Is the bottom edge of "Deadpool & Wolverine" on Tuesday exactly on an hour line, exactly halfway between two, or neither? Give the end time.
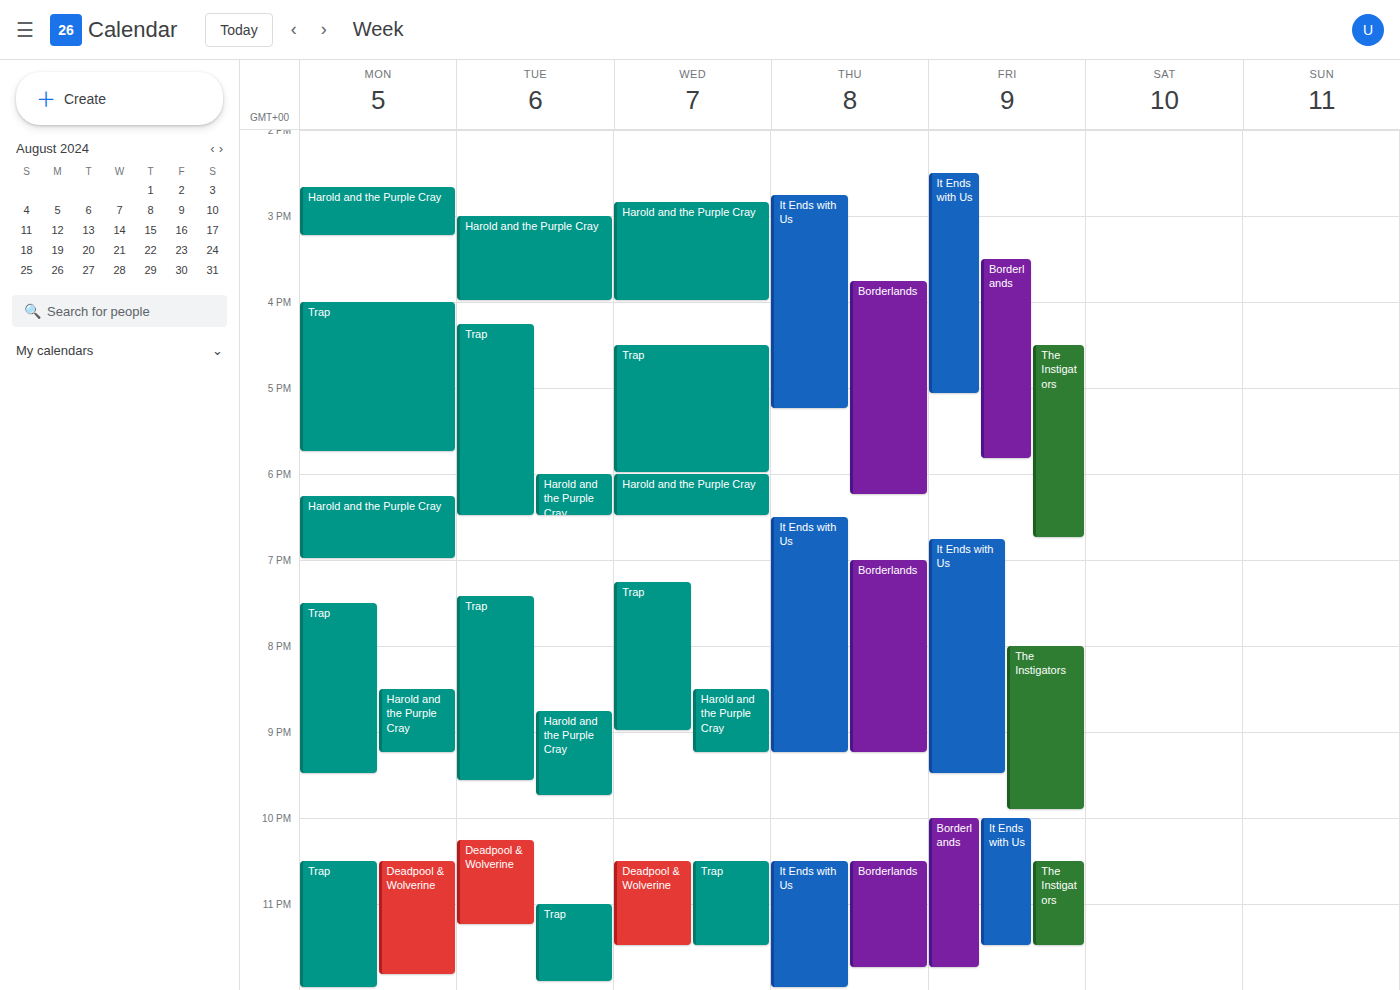
11:15 PM -- neither: a quarter of the way from the 11 PM line to the 12 AM line.